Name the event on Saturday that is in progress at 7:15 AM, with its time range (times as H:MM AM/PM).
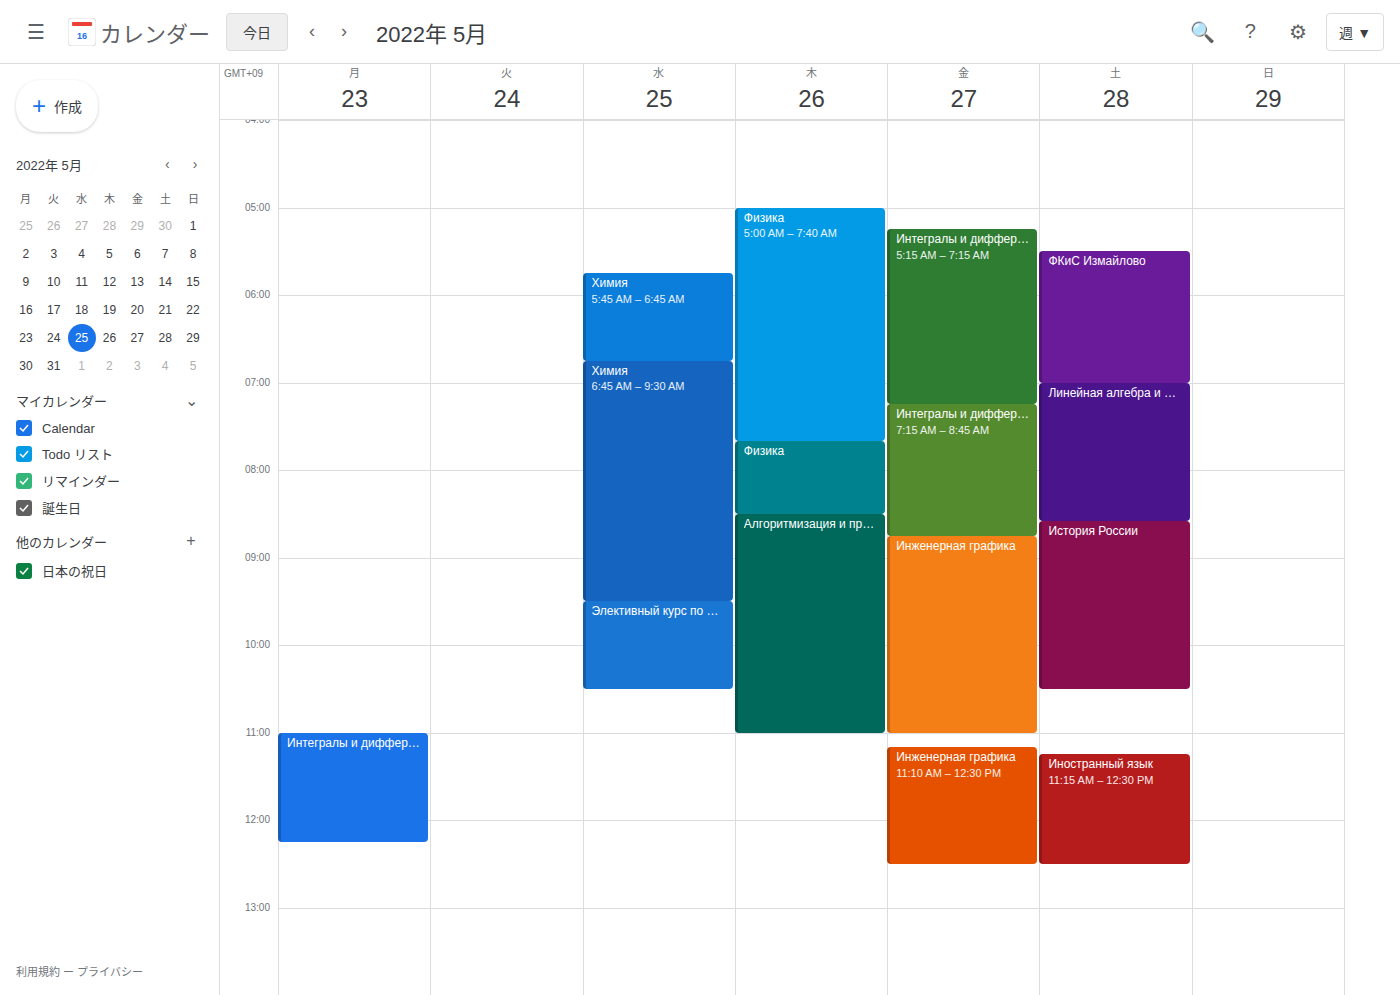
"Линейная алгебра и функции", 7:00 AM to 8:35 AM